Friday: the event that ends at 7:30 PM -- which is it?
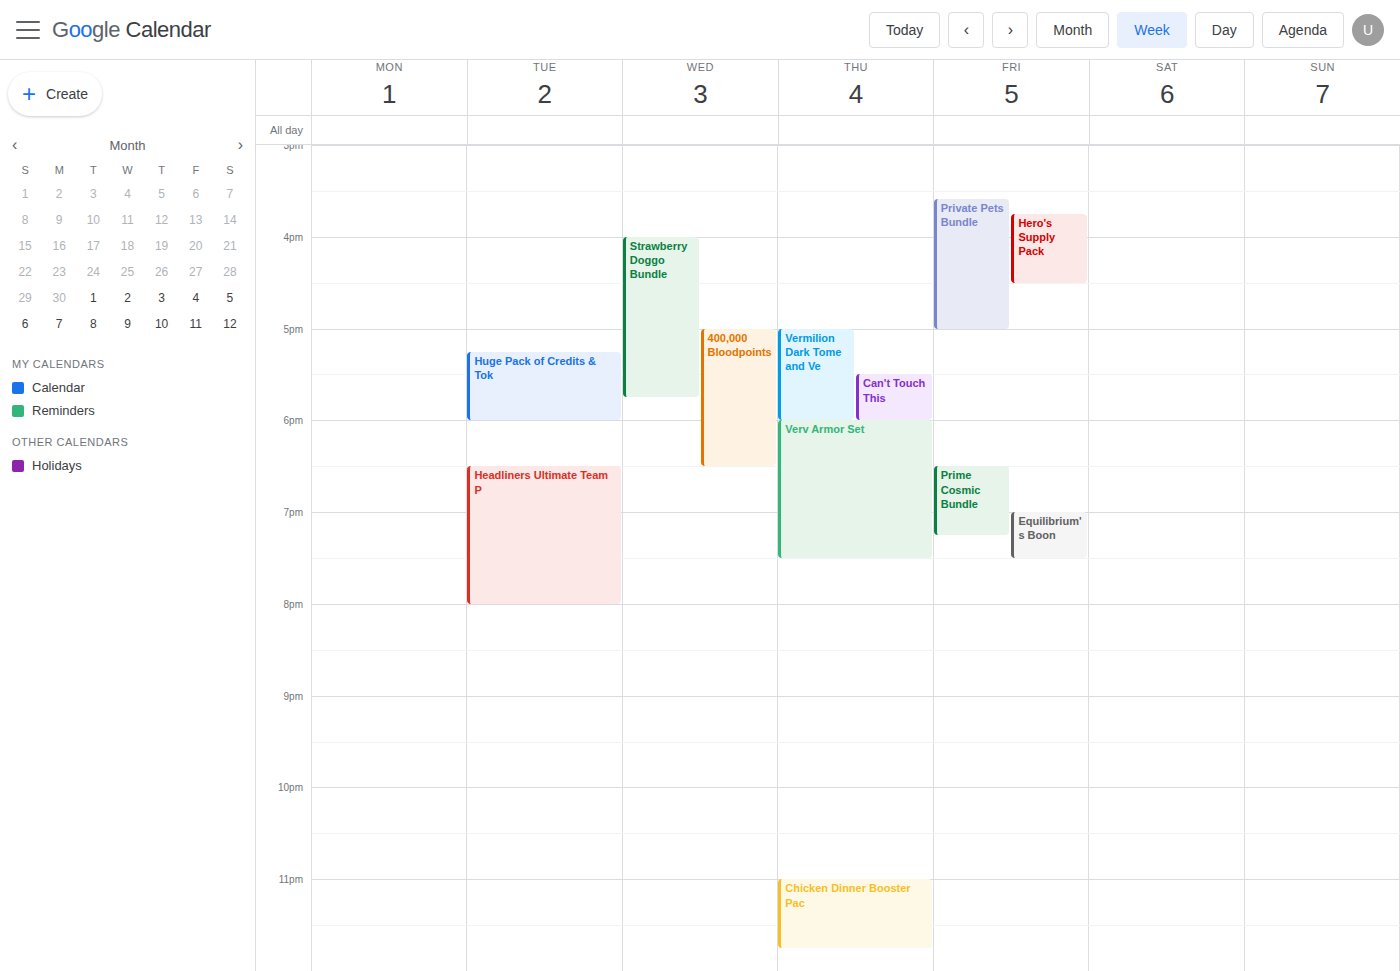
"Equilibrium's Boon"